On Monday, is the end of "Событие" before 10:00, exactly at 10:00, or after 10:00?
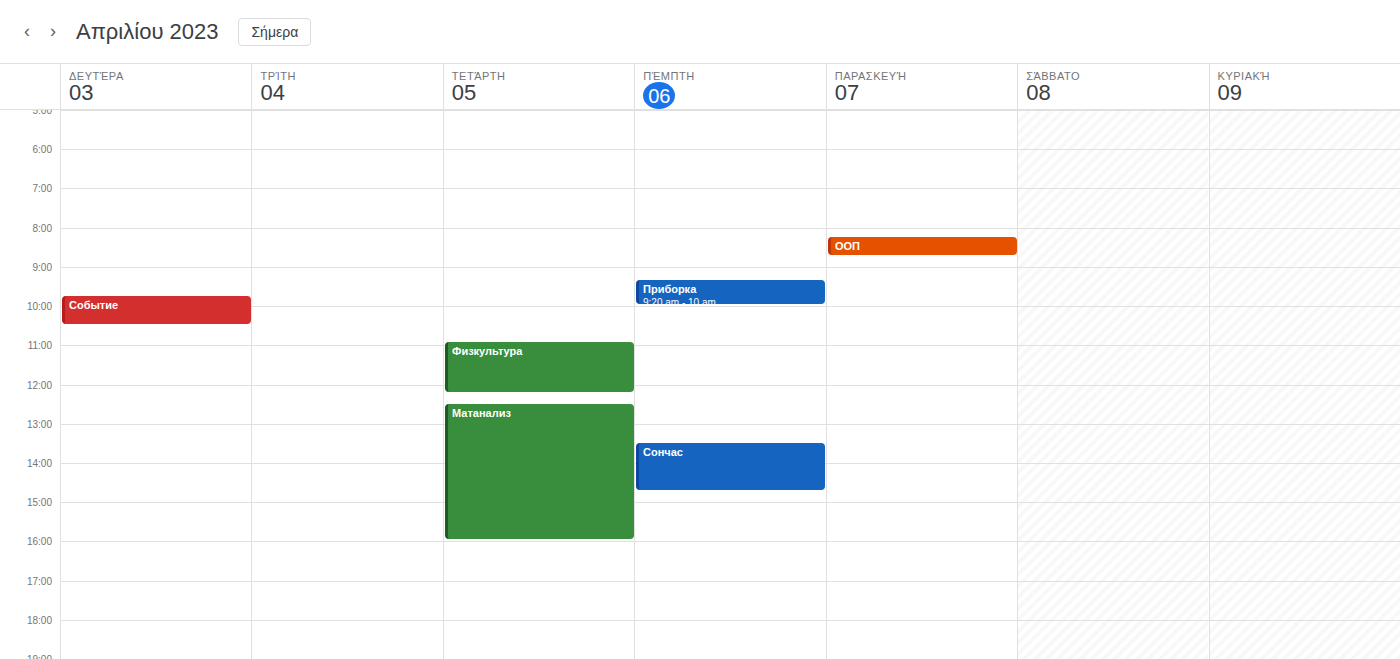
10:30 -- after 10:00, 30 minutes below the 10:00 line.